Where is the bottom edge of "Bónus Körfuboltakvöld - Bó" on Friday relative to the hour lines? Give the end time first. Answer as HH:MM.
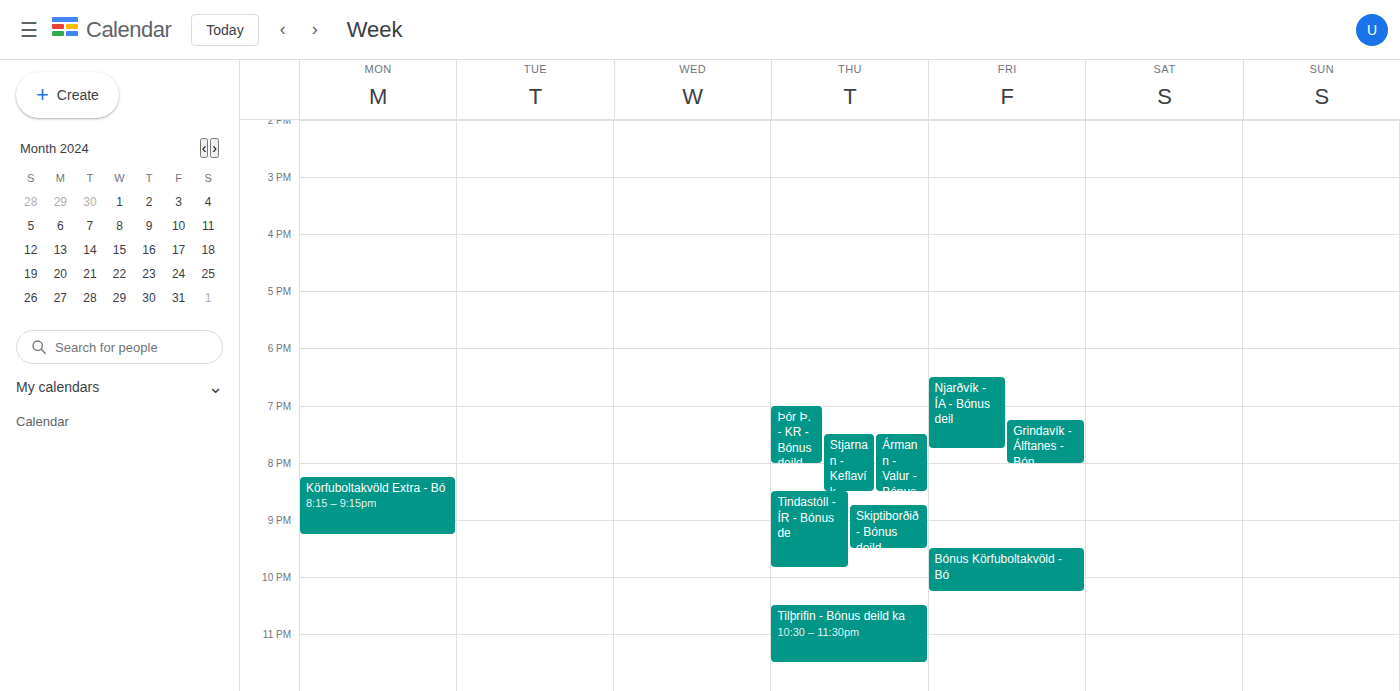
22:15 -- neither: a quarter of the way from the 22:00 line to the 23:00 line.